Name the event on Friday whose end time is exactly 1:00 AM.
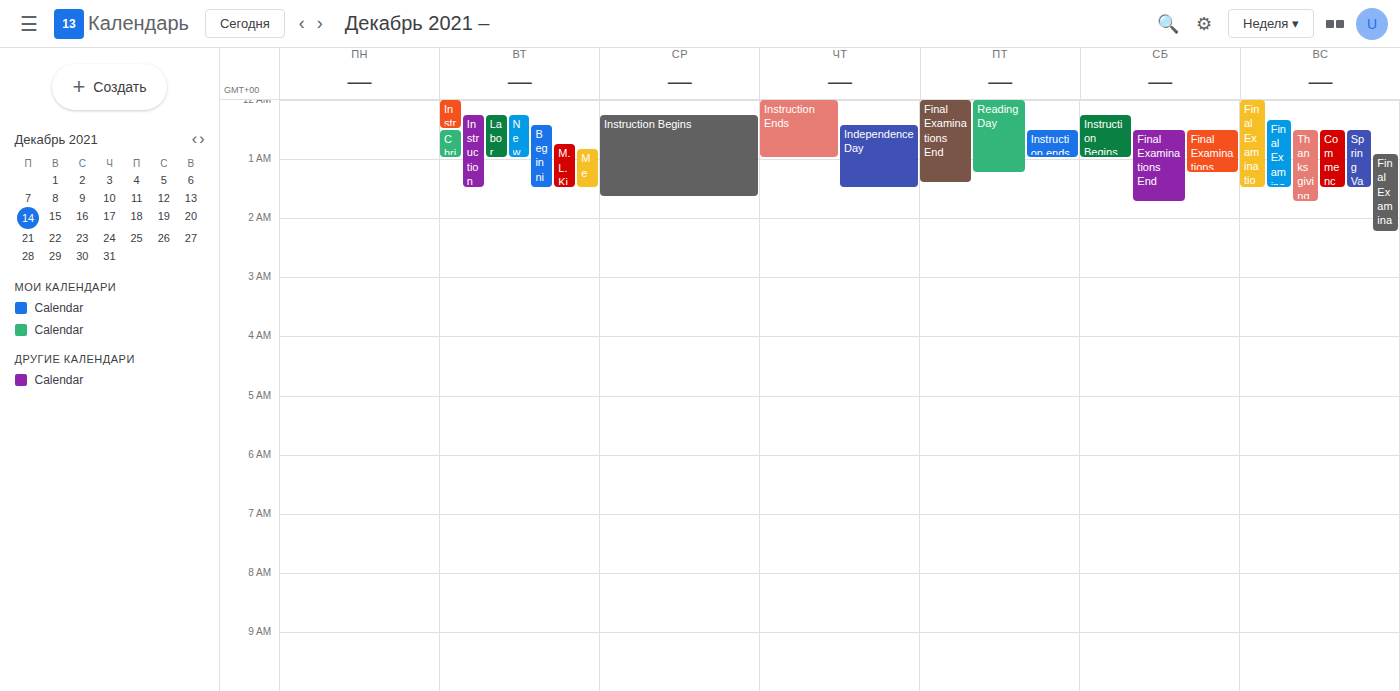
"Instruction ends"